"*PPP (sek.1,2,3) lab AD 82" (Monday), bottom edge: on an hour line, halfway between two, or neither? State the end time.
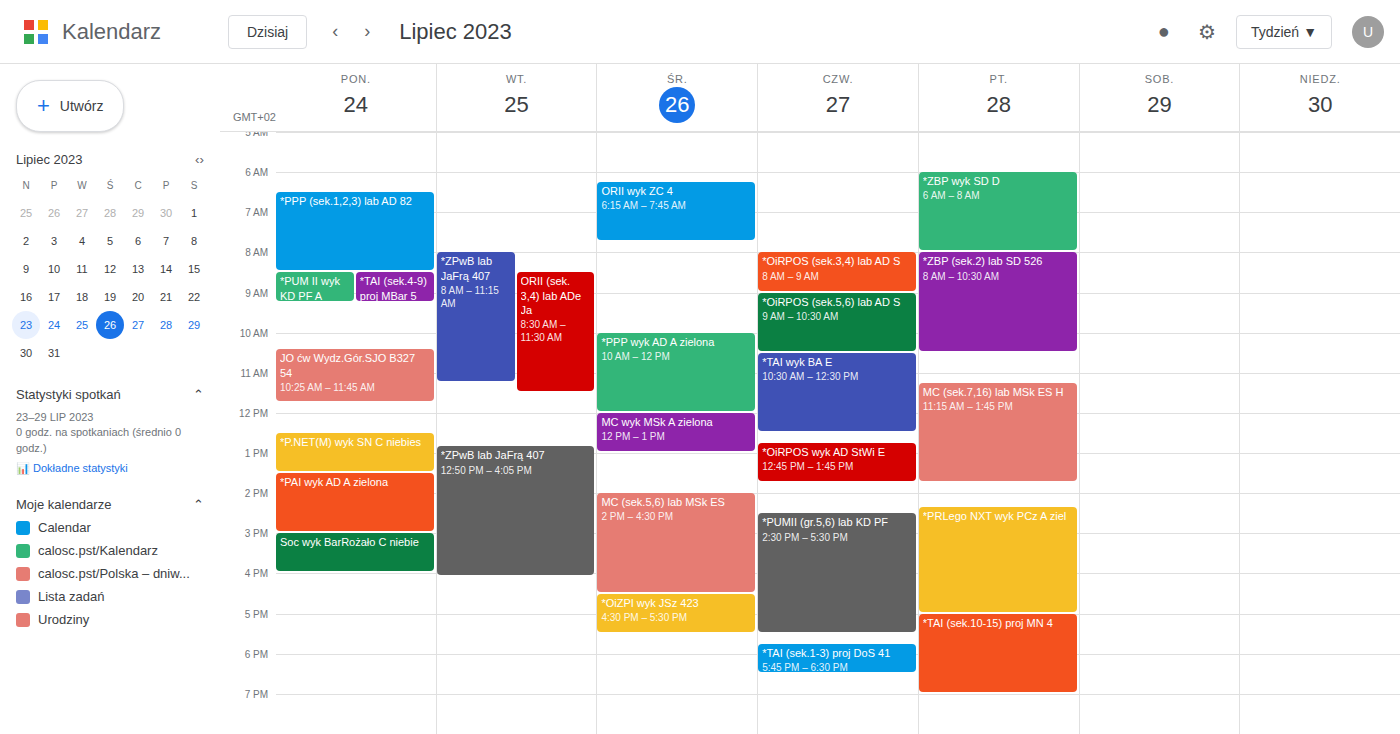
8:30 AM -- halfway between the 8 AM and 9 AM lines.